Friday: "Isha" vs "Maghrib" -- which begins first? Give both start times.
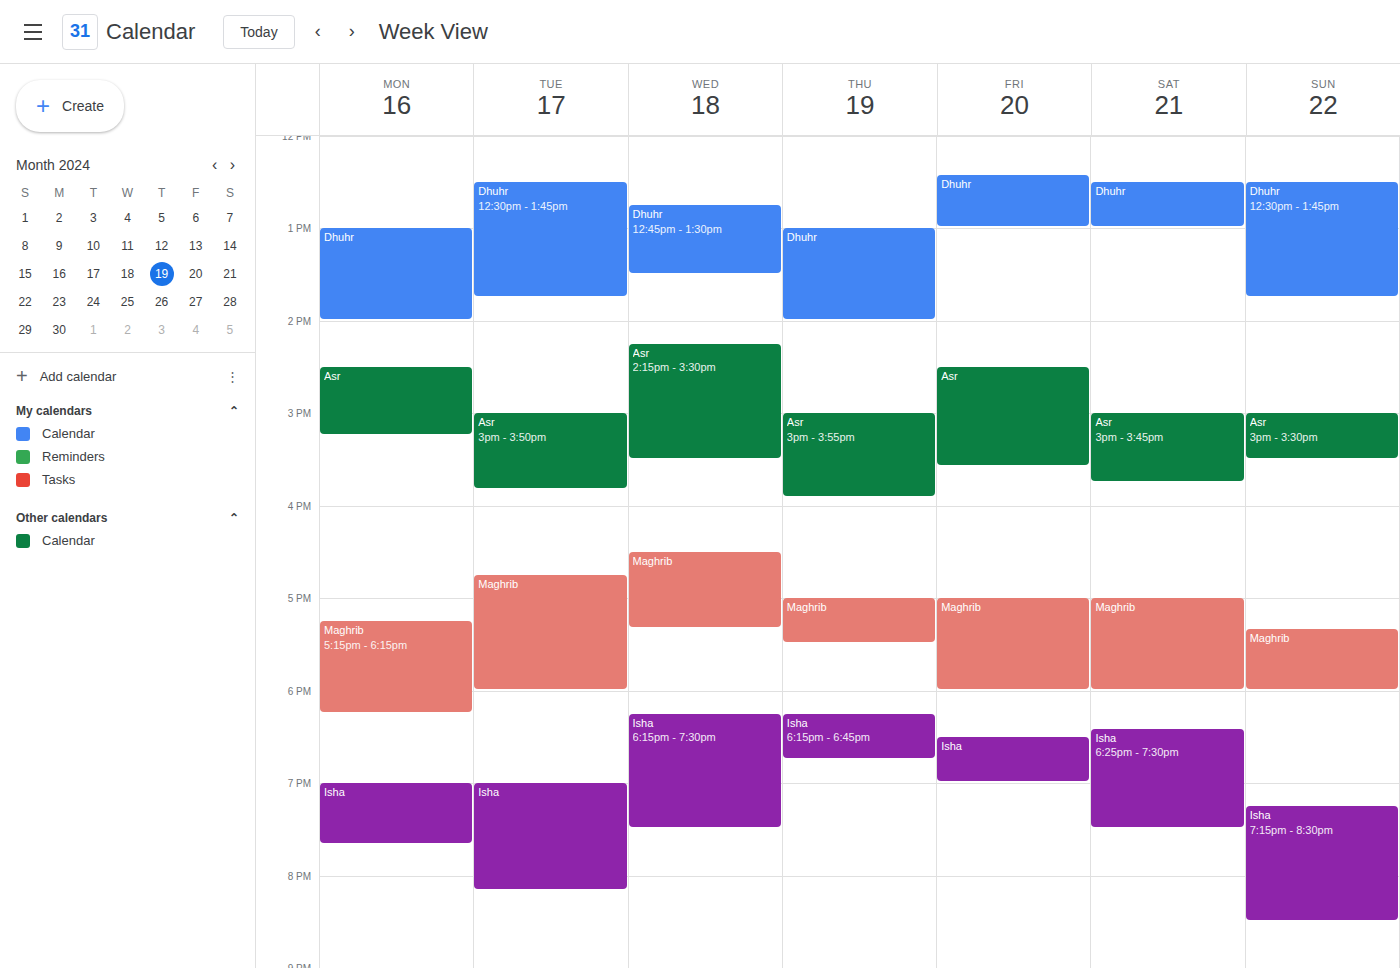
"Maghrib" 5:00 PM; "Isha" 6:30 PM.